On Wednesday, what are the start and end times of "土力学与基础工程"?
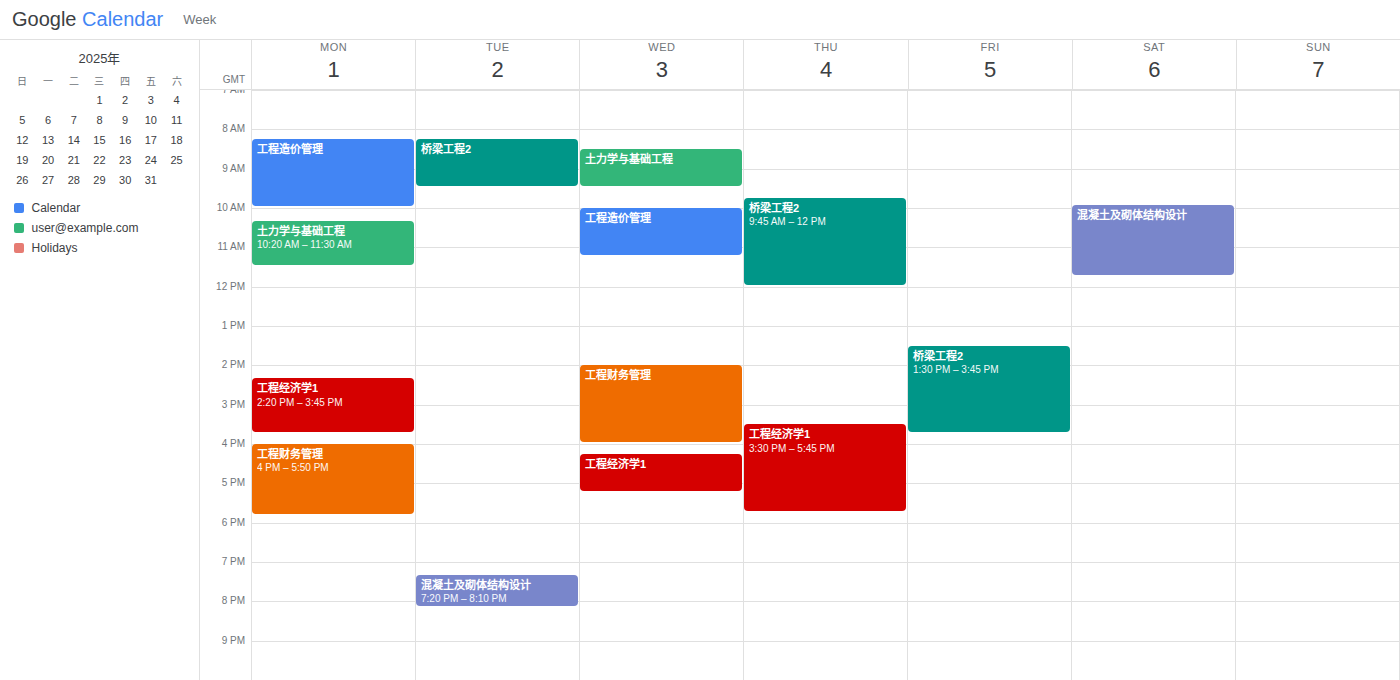
08:30 to 09:30